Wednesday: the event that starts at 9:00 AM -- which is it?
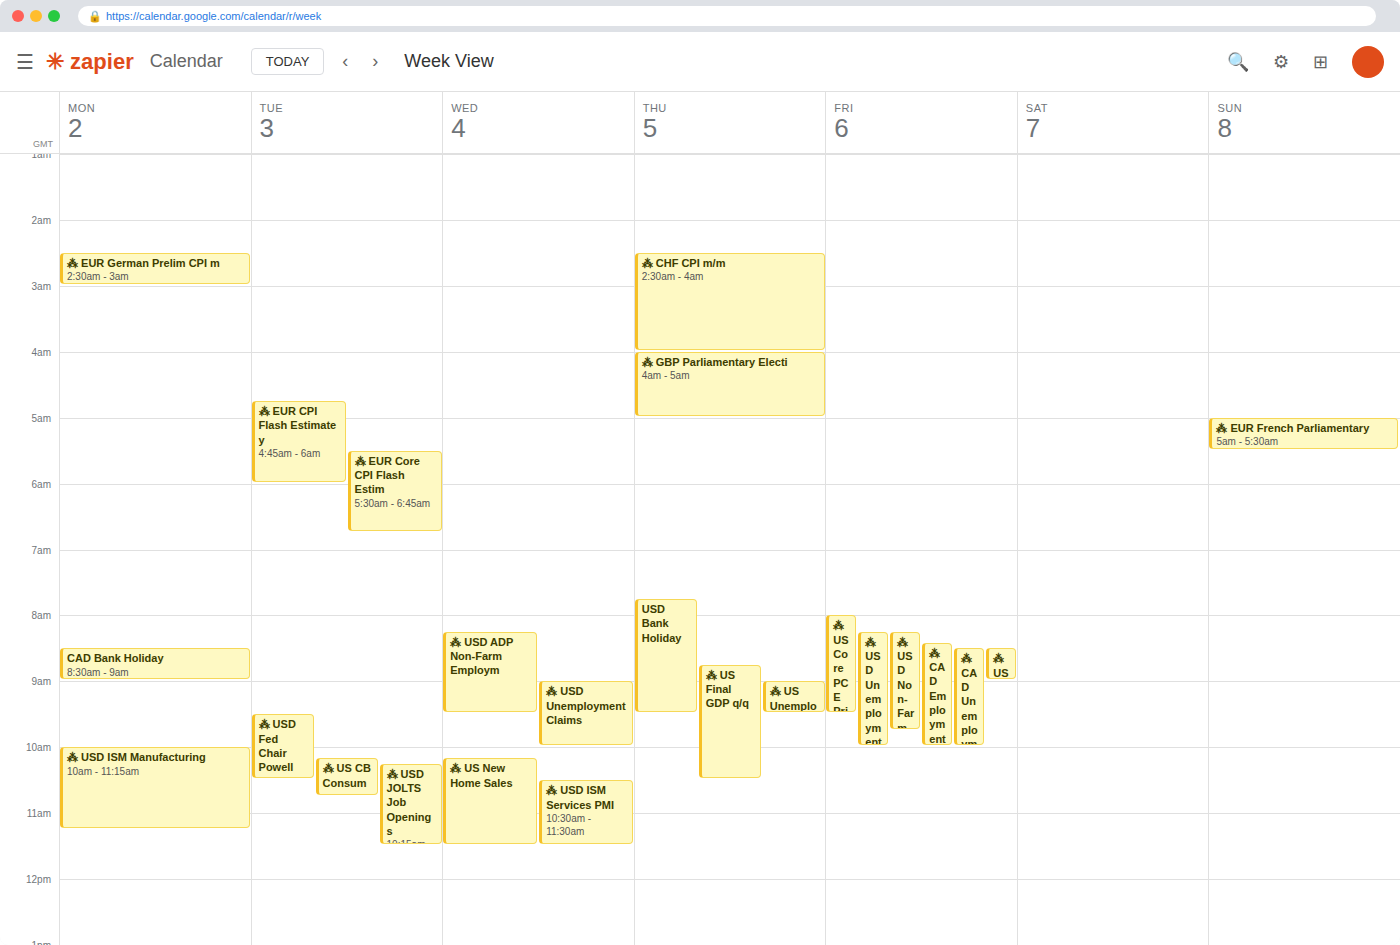
"⁂ USD Unemployment Claims"